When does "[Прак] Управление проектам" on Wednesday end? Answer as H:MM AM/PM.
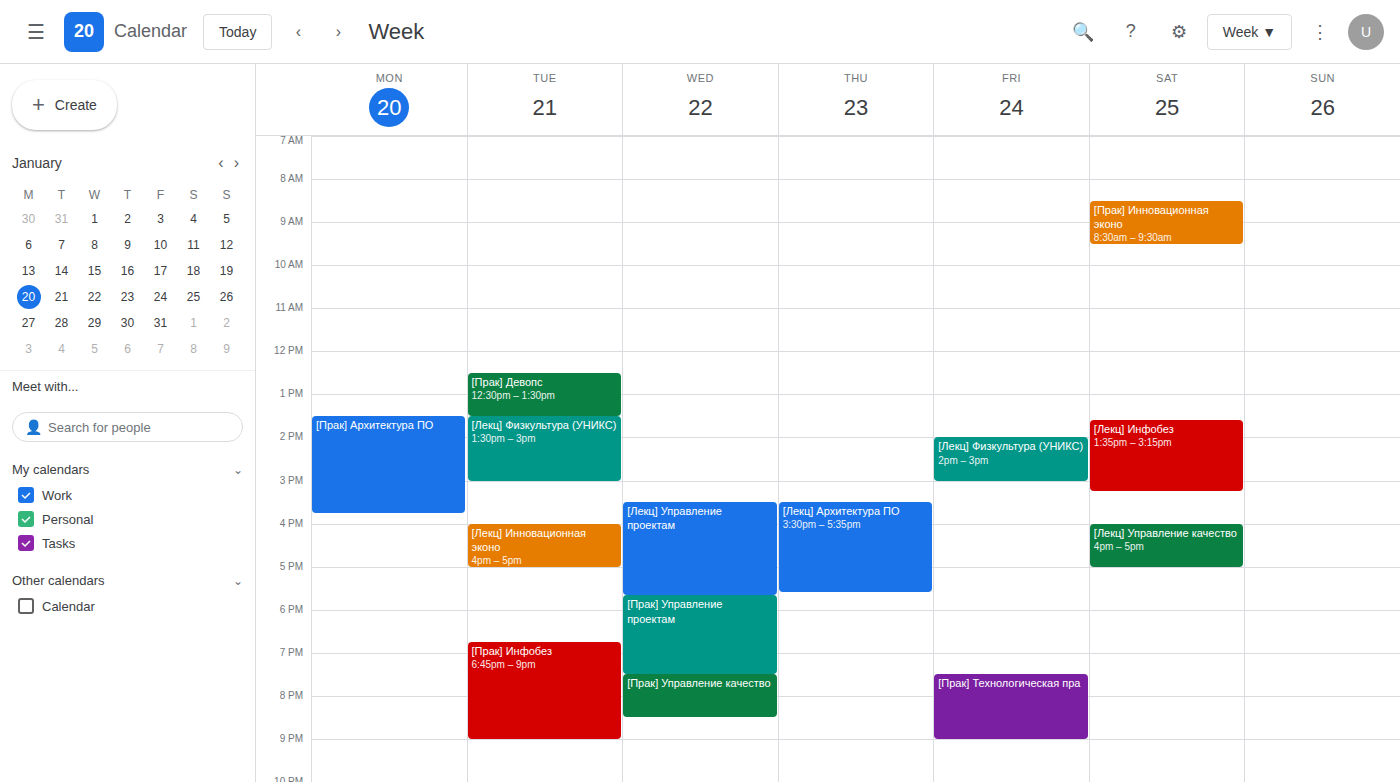
7:30 PM